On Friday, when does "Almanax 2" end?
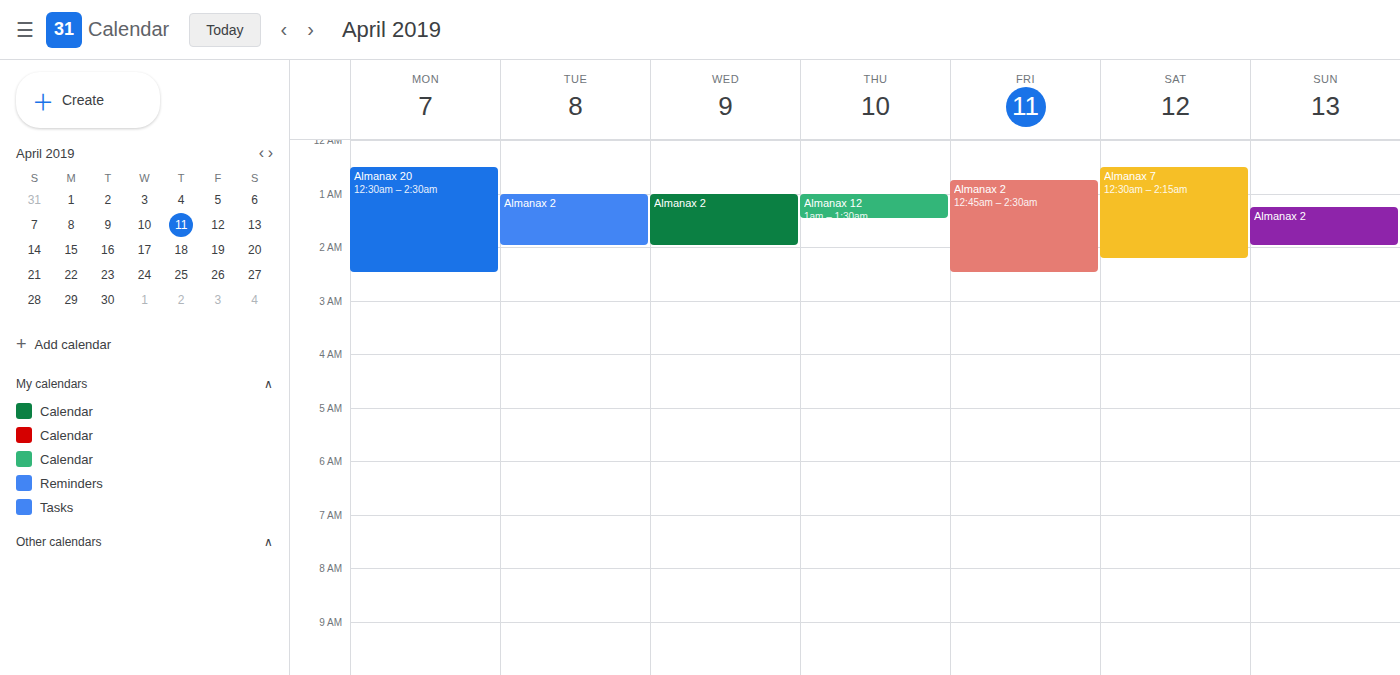
2:30 AM